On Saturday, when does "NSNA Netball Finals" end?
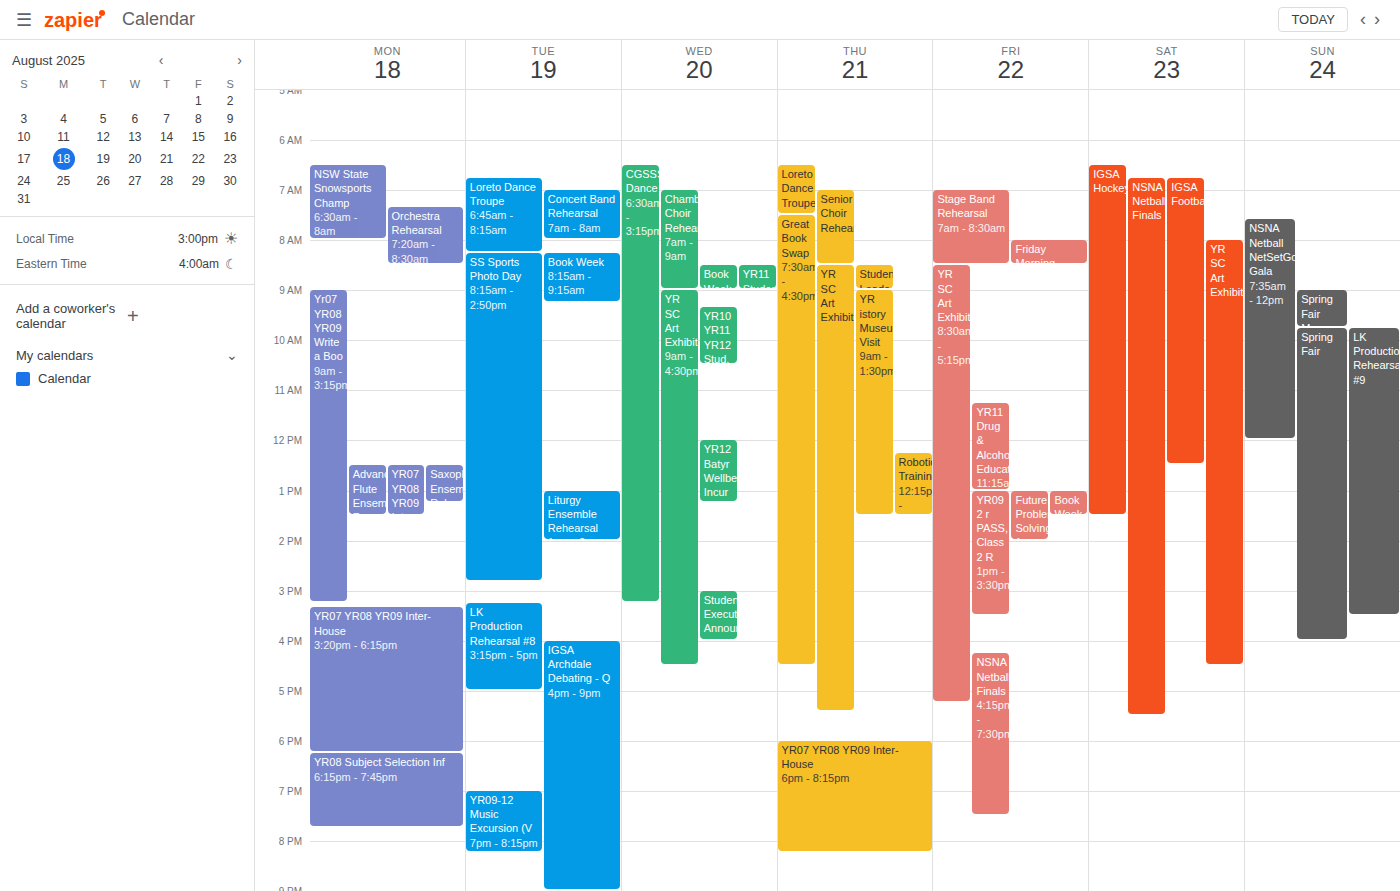
5:30 PM